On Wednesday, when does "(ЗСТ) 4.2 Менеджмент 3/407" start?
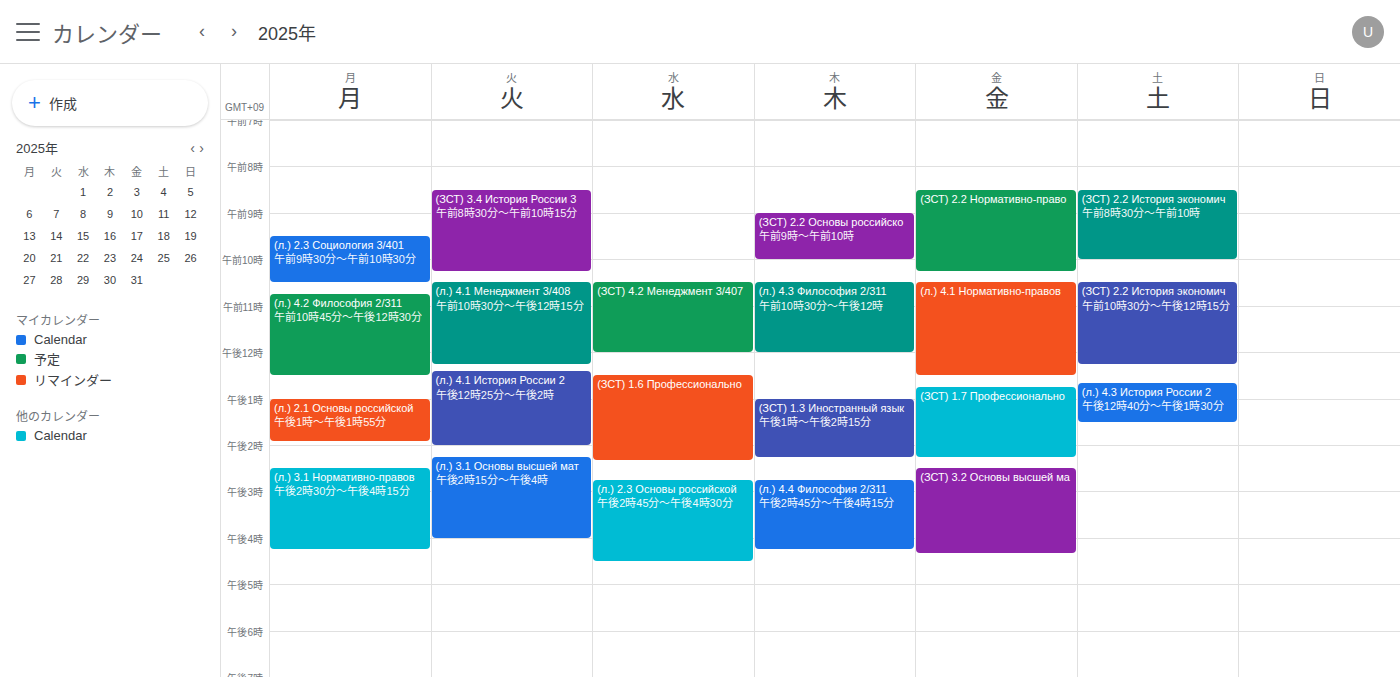
10:30